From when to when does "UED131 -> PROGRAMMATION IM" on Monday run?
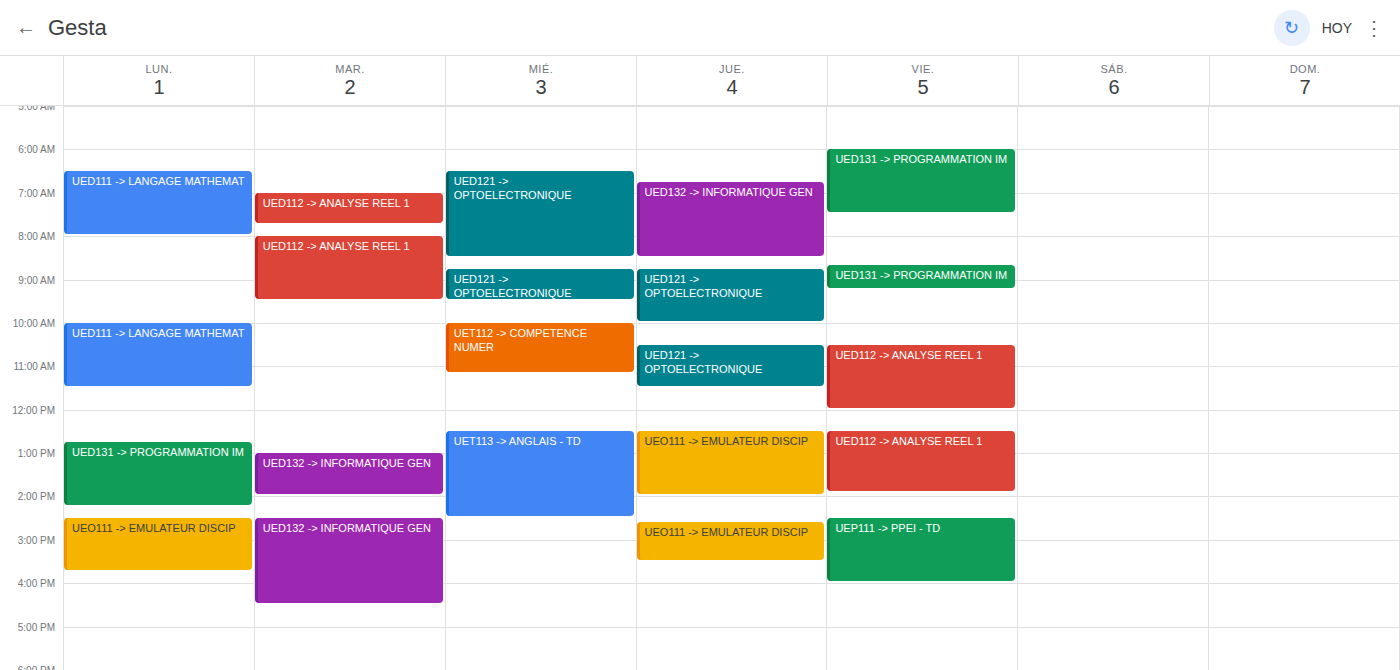
12:45 PM to 2:15 PM